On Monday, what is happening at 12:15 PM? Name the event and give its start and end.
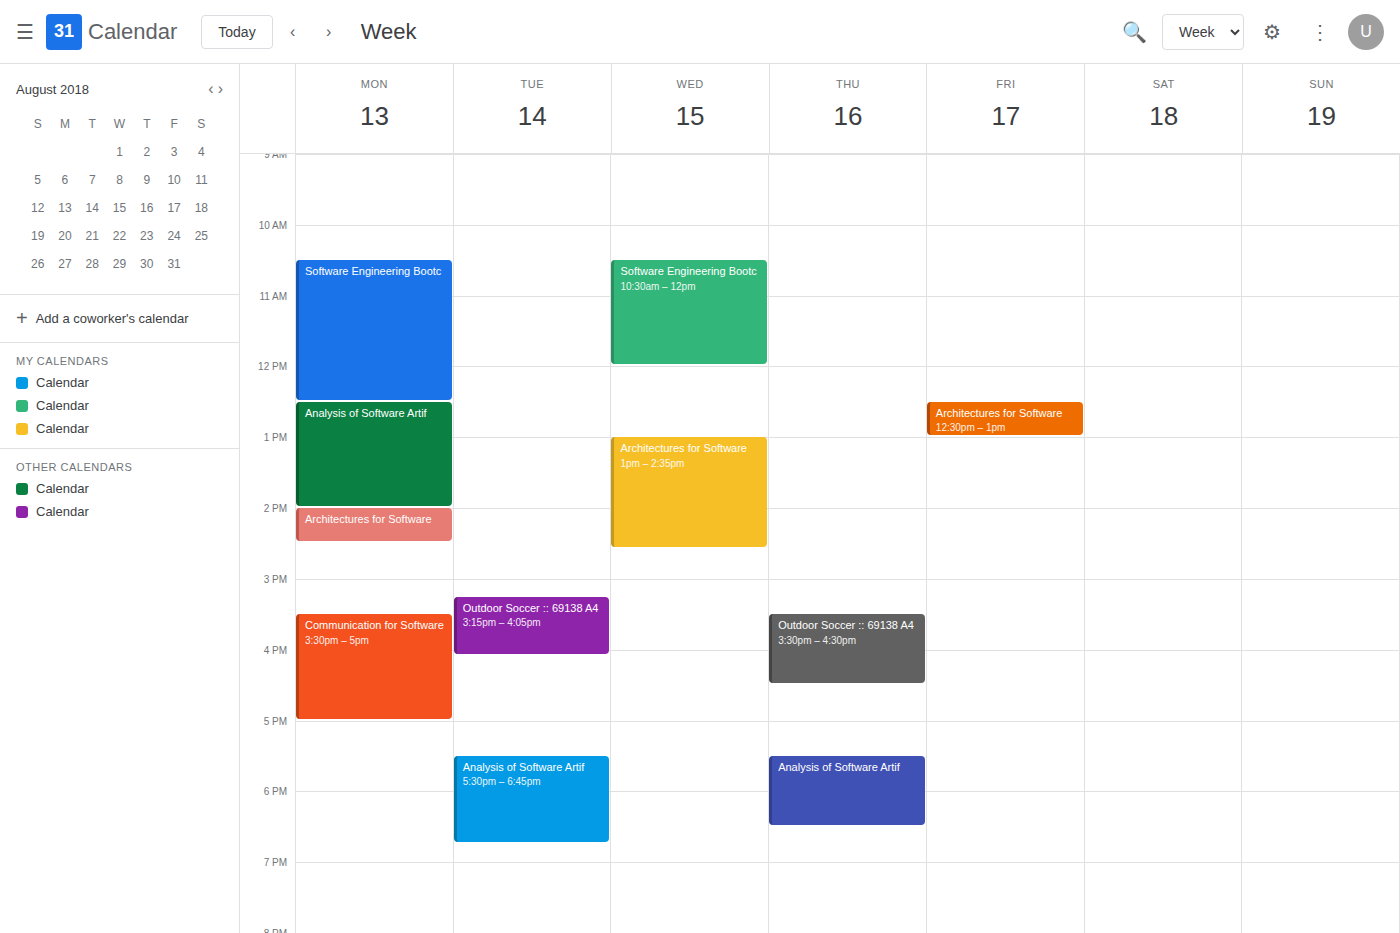
"Software Engineering Bootc", 10:30 AM to 12:30 PM